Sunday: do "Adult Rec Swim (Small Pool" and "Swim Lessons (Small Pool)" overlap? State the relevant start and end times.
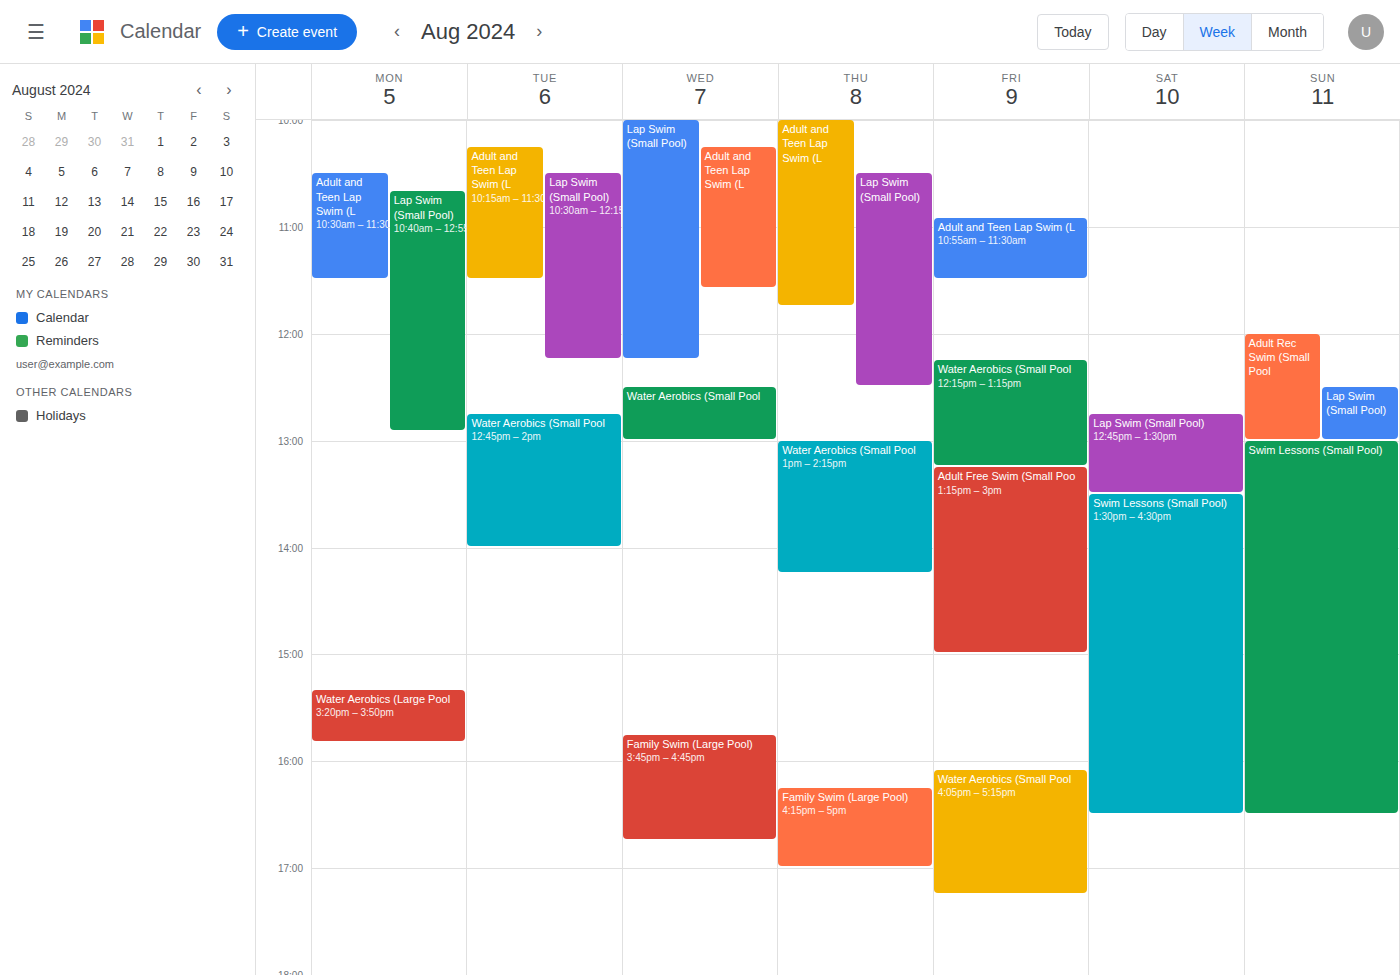
"Adult Rec Swim (Small Pool" ends at 1:00 PM, exactly when "Swim Lessons (Small Pool)" starts -- they touch but do not overlap.